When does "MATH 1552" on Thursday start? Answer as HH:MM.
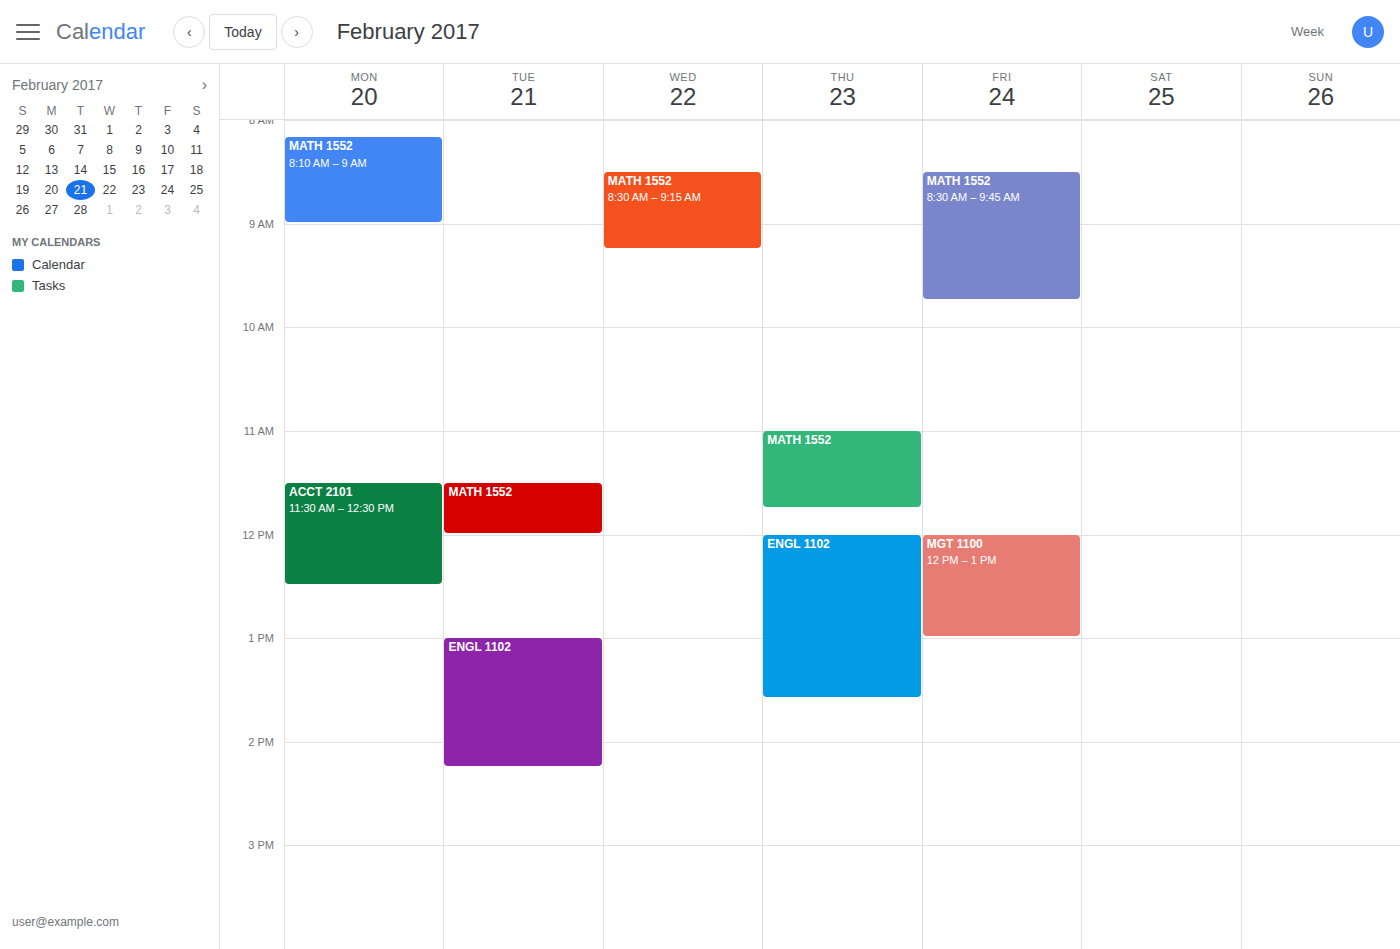
11:00